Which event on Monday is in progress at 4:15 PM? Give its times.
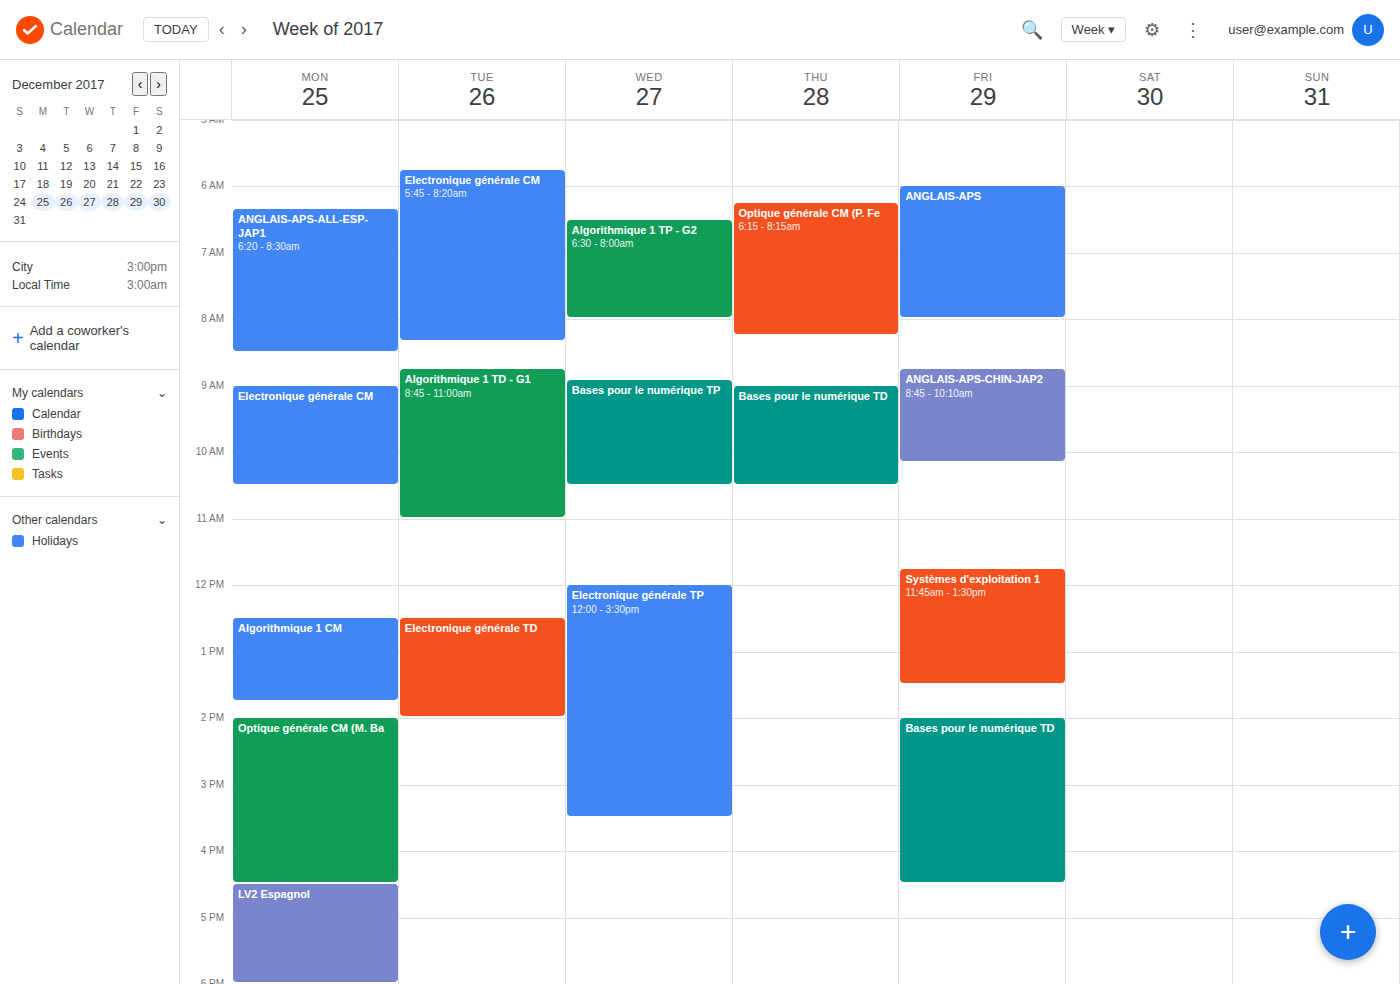
"Optique générale CM (M. Ba", 2:00 PM to 4:30 PM